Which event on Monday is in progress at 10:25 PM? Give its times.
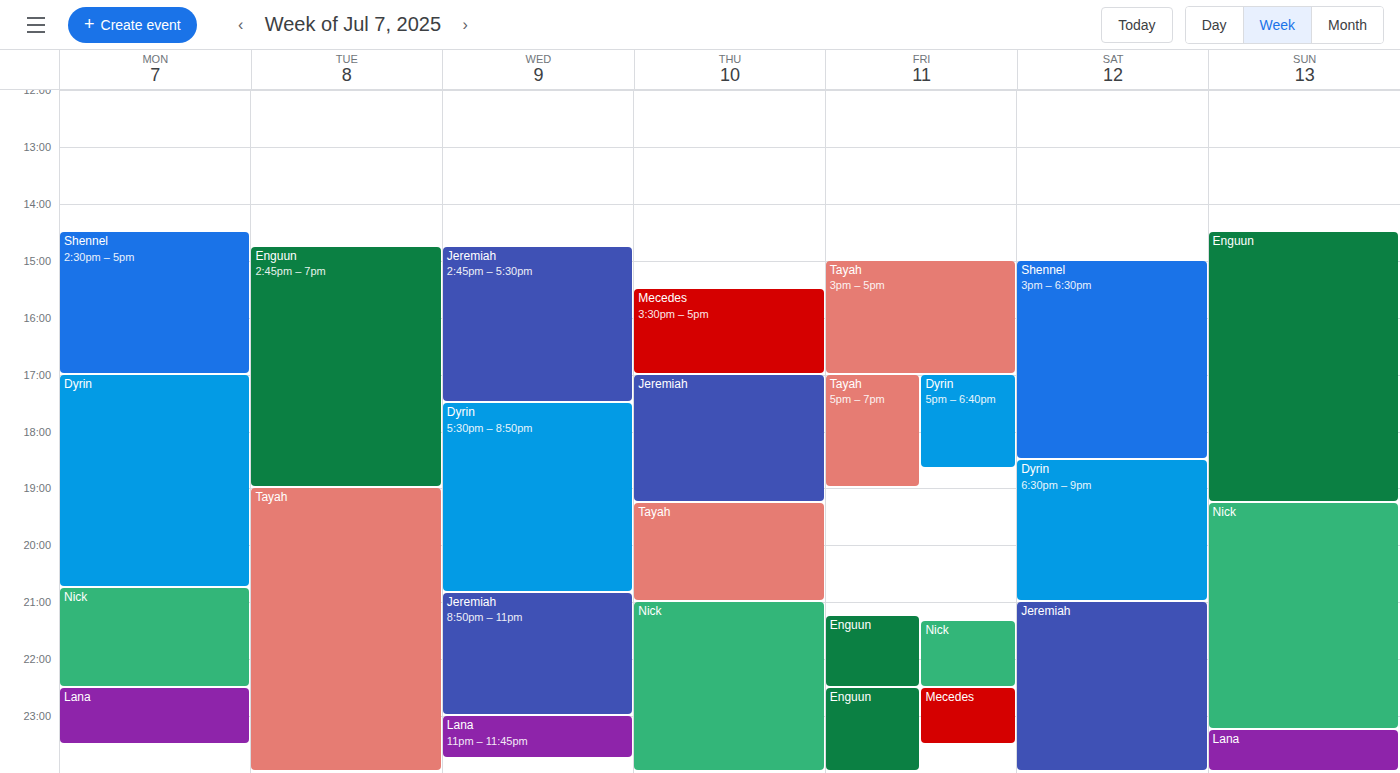
"Nick", 8:45 PM to 10:30 PM